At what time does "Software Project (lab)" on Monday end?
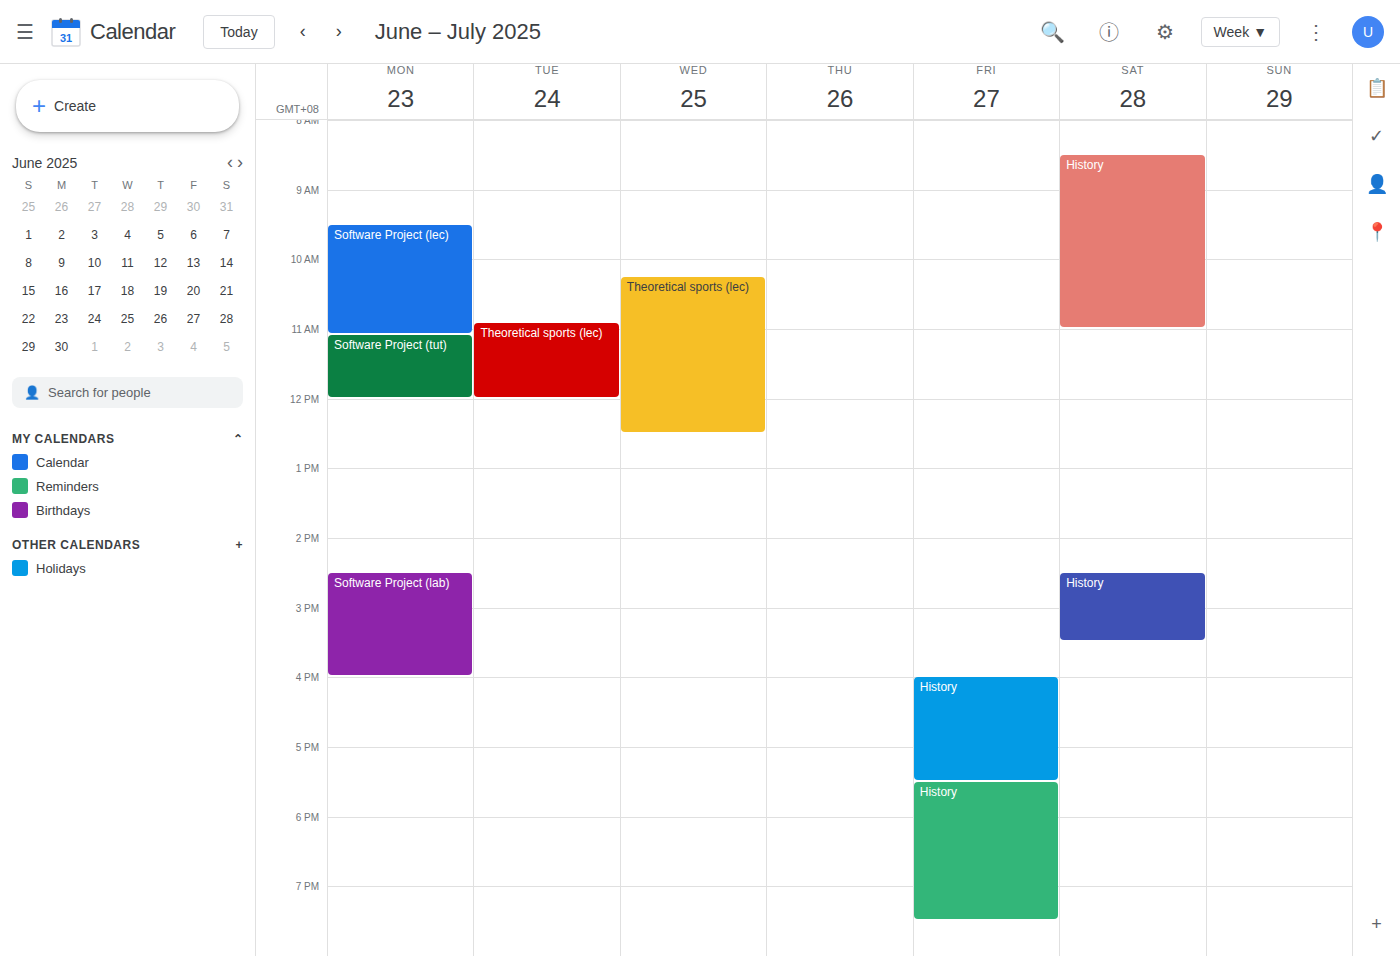
4:00 PM